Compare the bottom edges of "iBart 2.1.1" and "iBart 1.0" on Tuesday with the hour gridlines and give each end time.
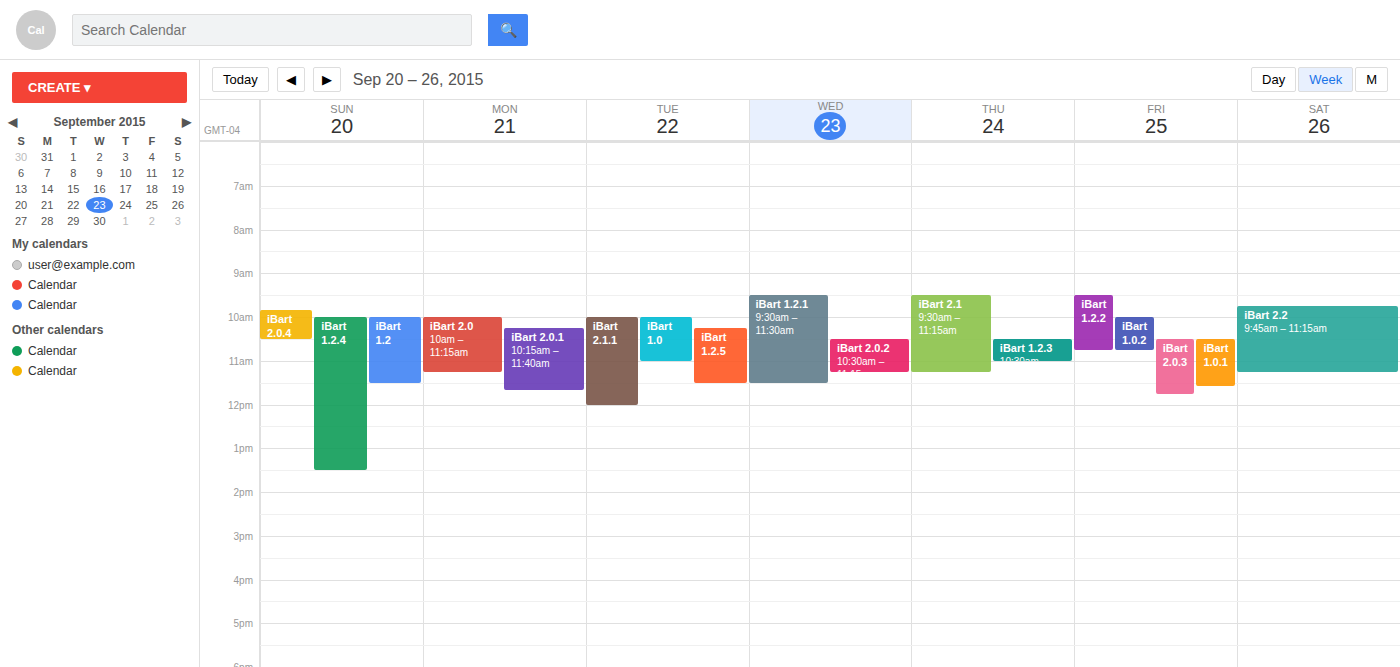
"iBart 2.1.1": 12:00 PM, exactly on the 12 PM line. "iBart 1.0": 11:00 AM, exactly on the 11 AM line.